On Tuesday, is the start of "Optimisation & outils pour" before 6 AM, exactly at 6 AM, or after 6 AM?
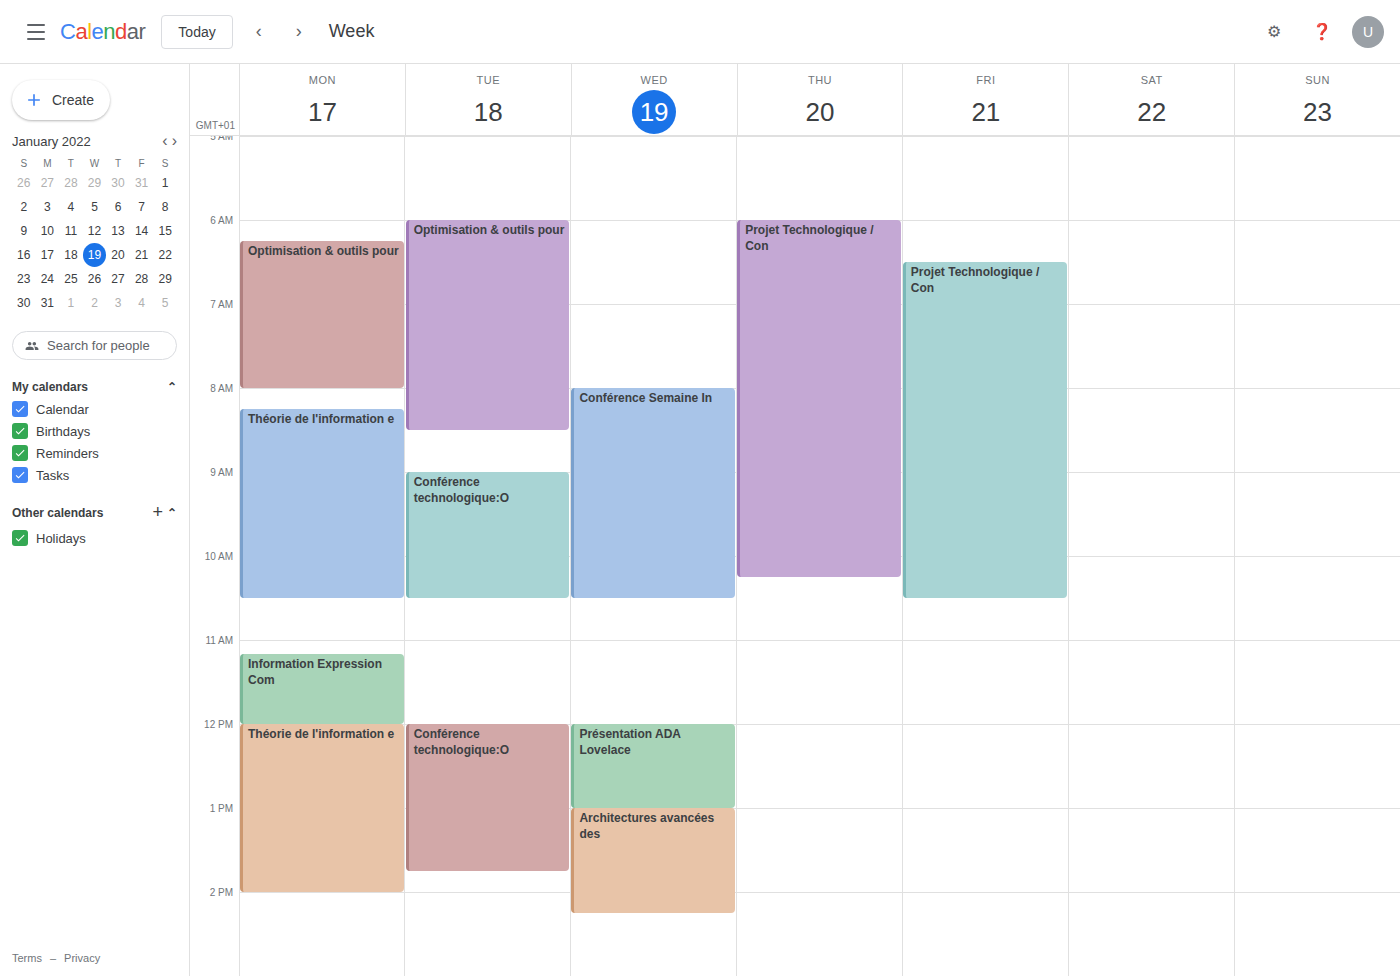
6:00 AM -- exactly at 6 AM, on the 6 AM line.